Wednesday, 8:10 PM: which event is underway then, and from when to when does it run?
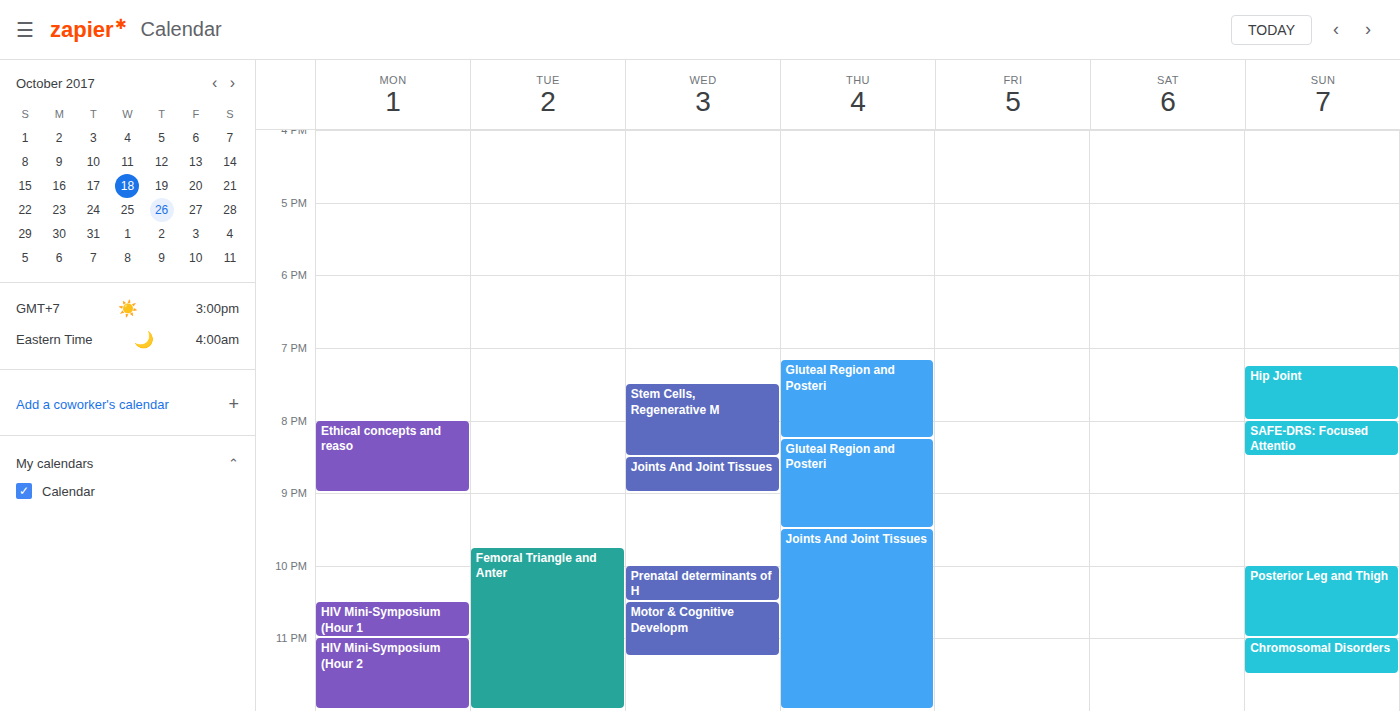
"Stem Cells, Regenerative M", 7:30 PM to 8:30 PM